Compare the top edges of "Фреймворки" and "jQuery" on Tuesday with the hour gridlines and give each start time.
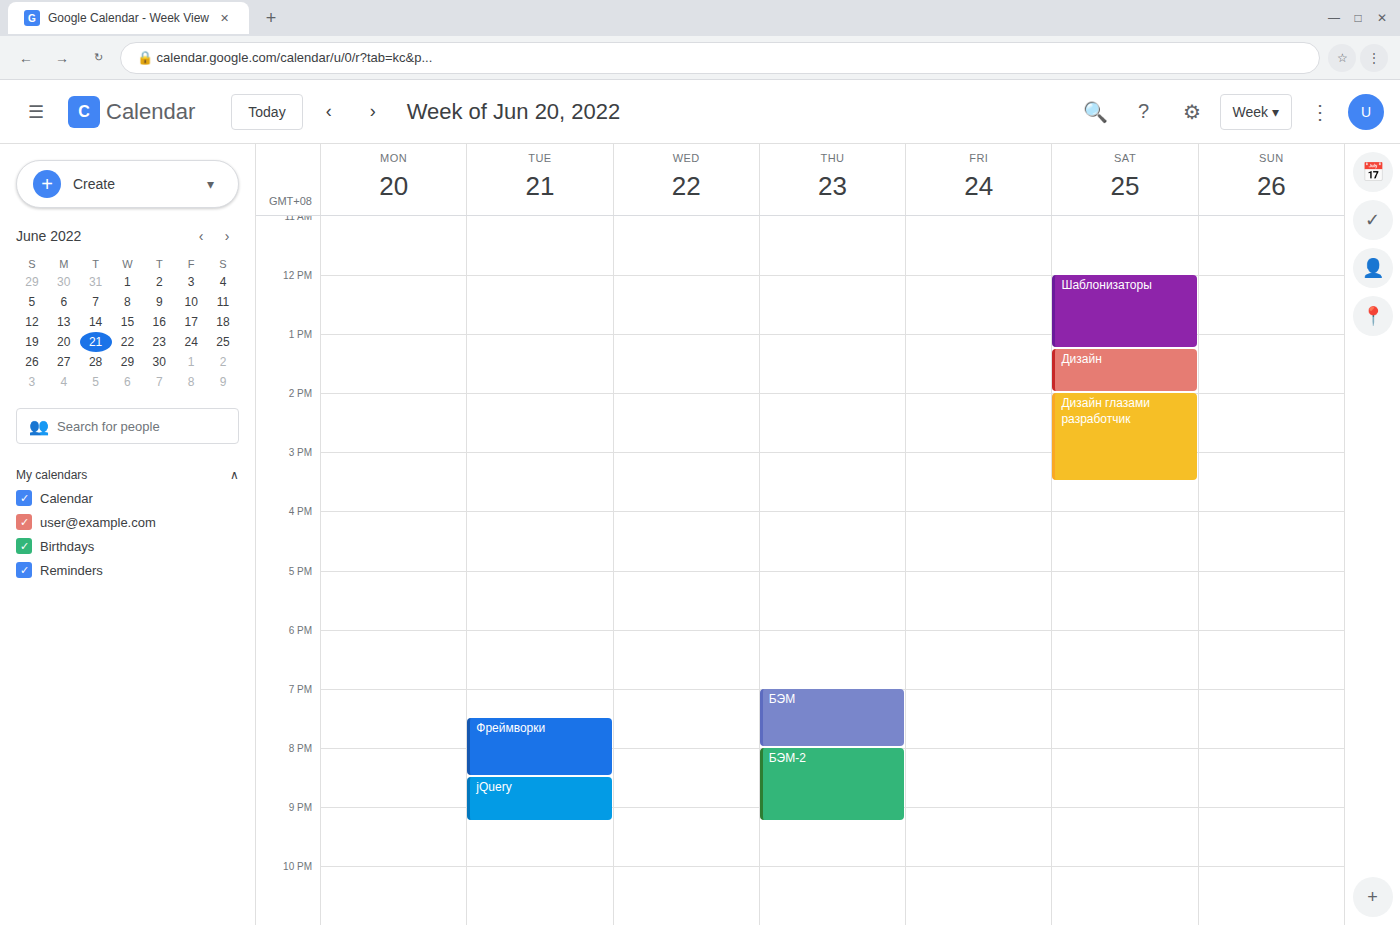
"Фреймворки": 7:30 PM, halfway between the 7 PM and 8 PM lines. "jQuery": 8:30 PM, halfway between the 8 PM and 9 PM lines.